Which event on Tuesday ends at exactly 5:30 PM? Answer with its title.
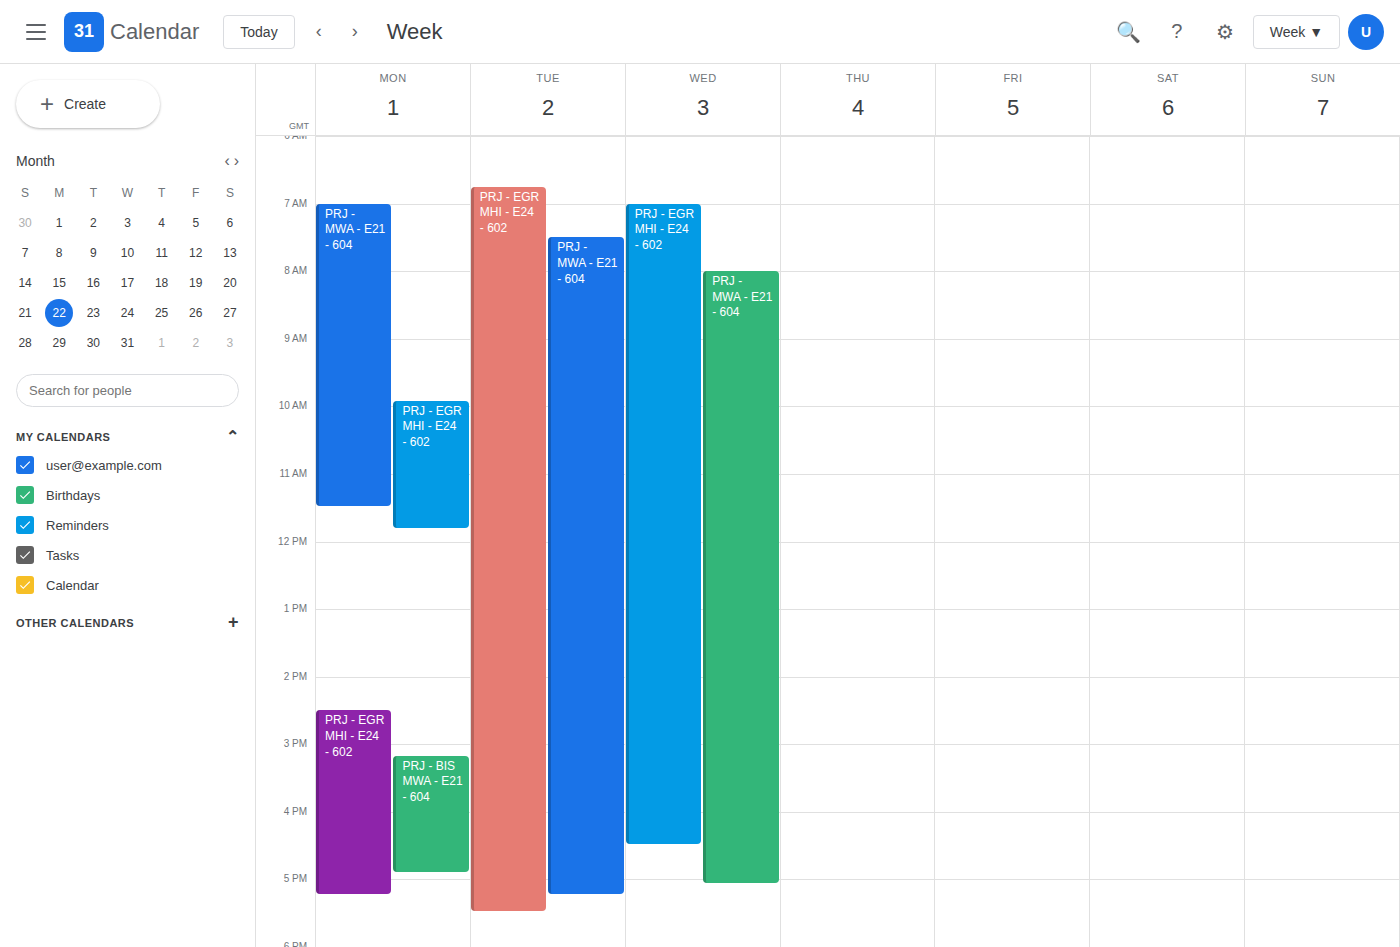
"PRJ - EGR MHI - E24 - 602"